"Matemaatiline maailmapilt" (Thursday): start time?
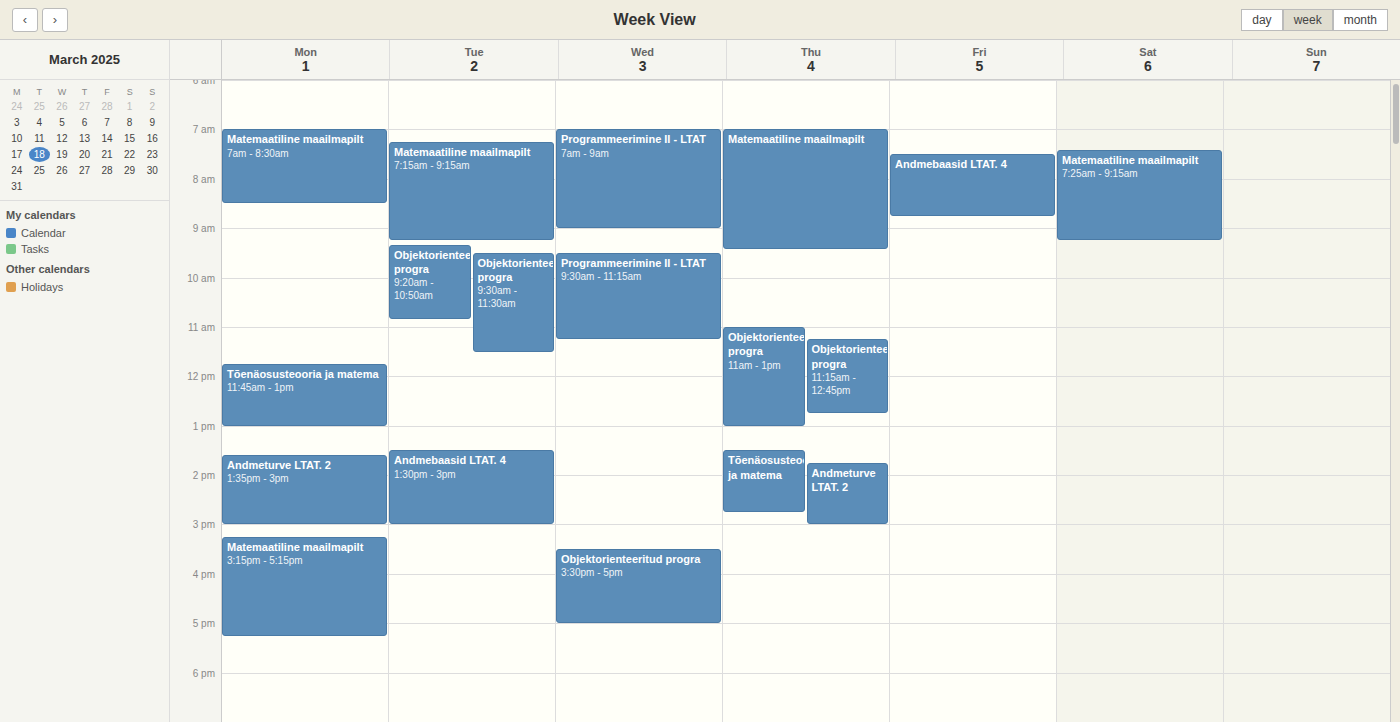
7:00 AM